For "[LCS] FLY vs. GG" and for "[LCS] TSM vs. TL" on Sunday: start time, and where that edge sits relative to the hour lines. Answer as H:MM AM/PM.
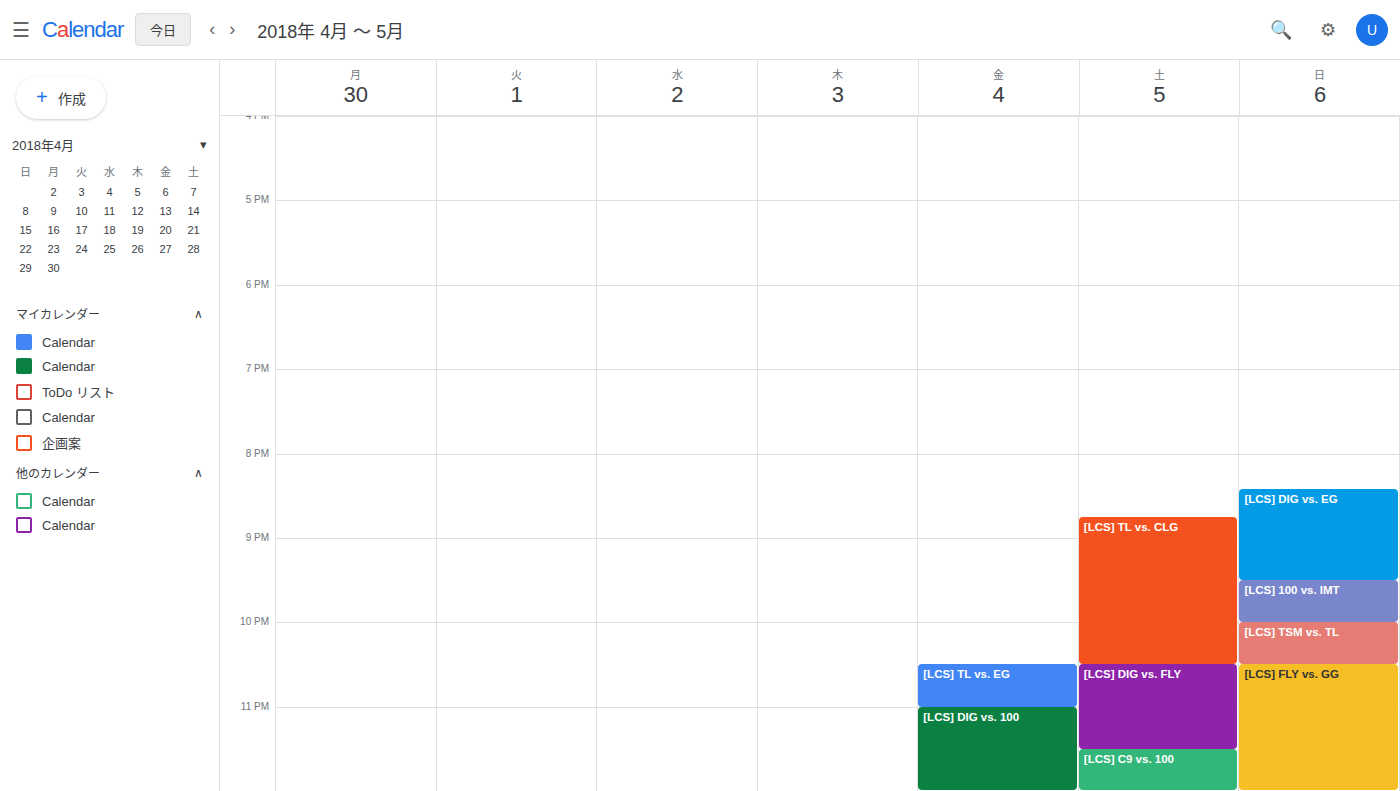
"[LCS] FLY vs. GG": 10:30 PM, halfway between the 10 PM and 11 PM lines. "[LCS] TSM vs. TL": 10:00 PM, exactly on the 10 PM line.